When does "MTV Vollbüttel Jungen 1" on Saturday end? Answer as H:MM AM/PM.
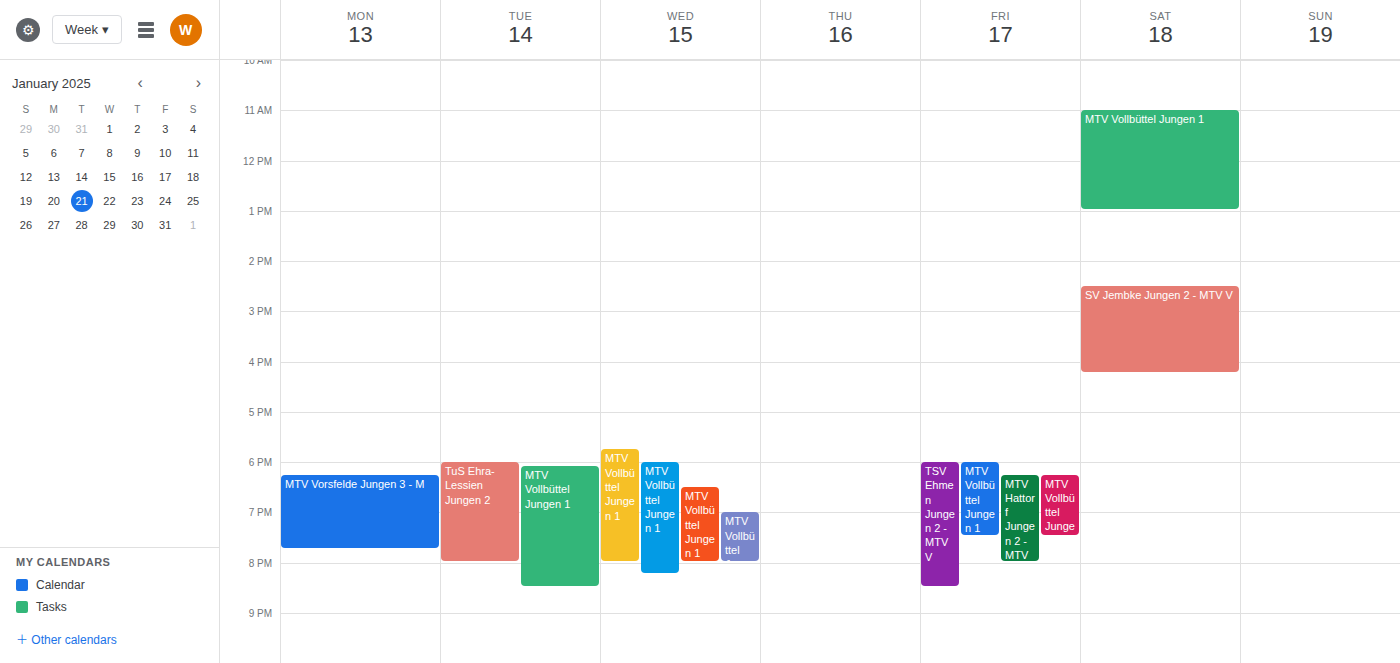
1:00 PM